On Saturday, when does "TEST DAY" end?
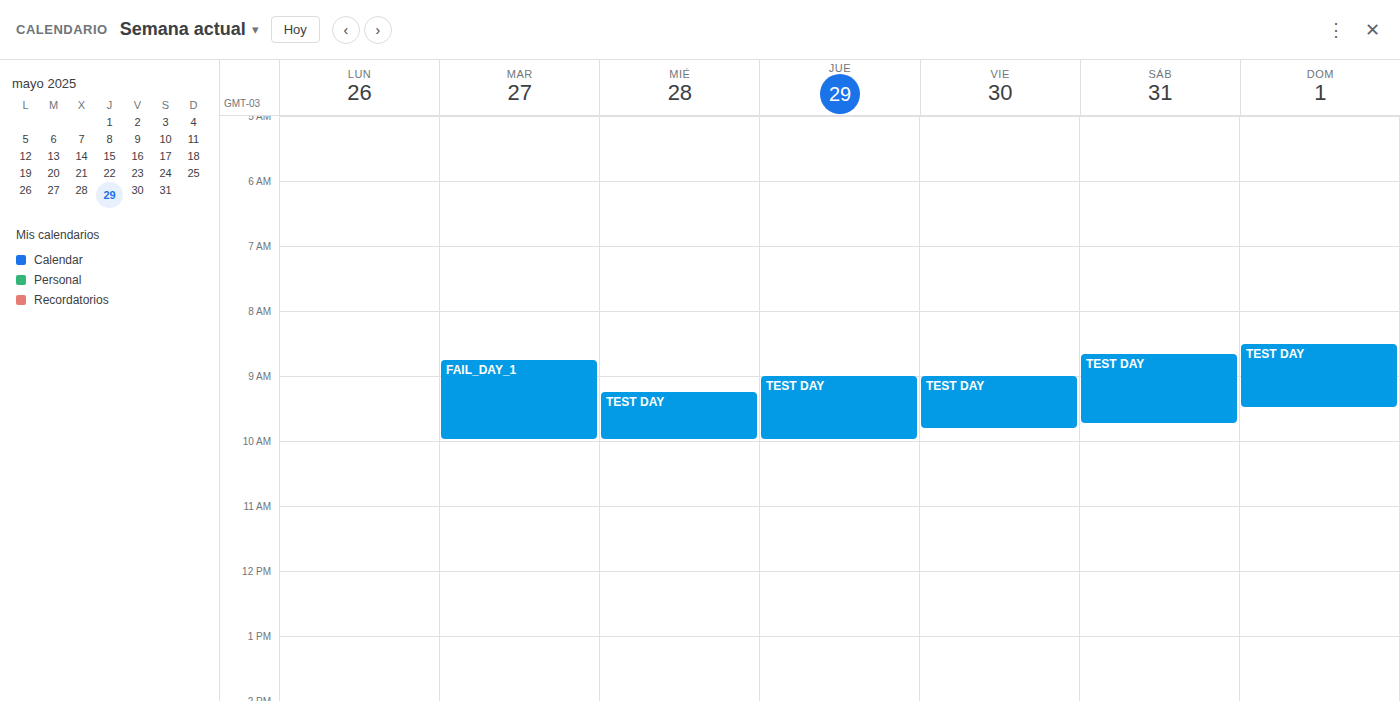
9:45 AM